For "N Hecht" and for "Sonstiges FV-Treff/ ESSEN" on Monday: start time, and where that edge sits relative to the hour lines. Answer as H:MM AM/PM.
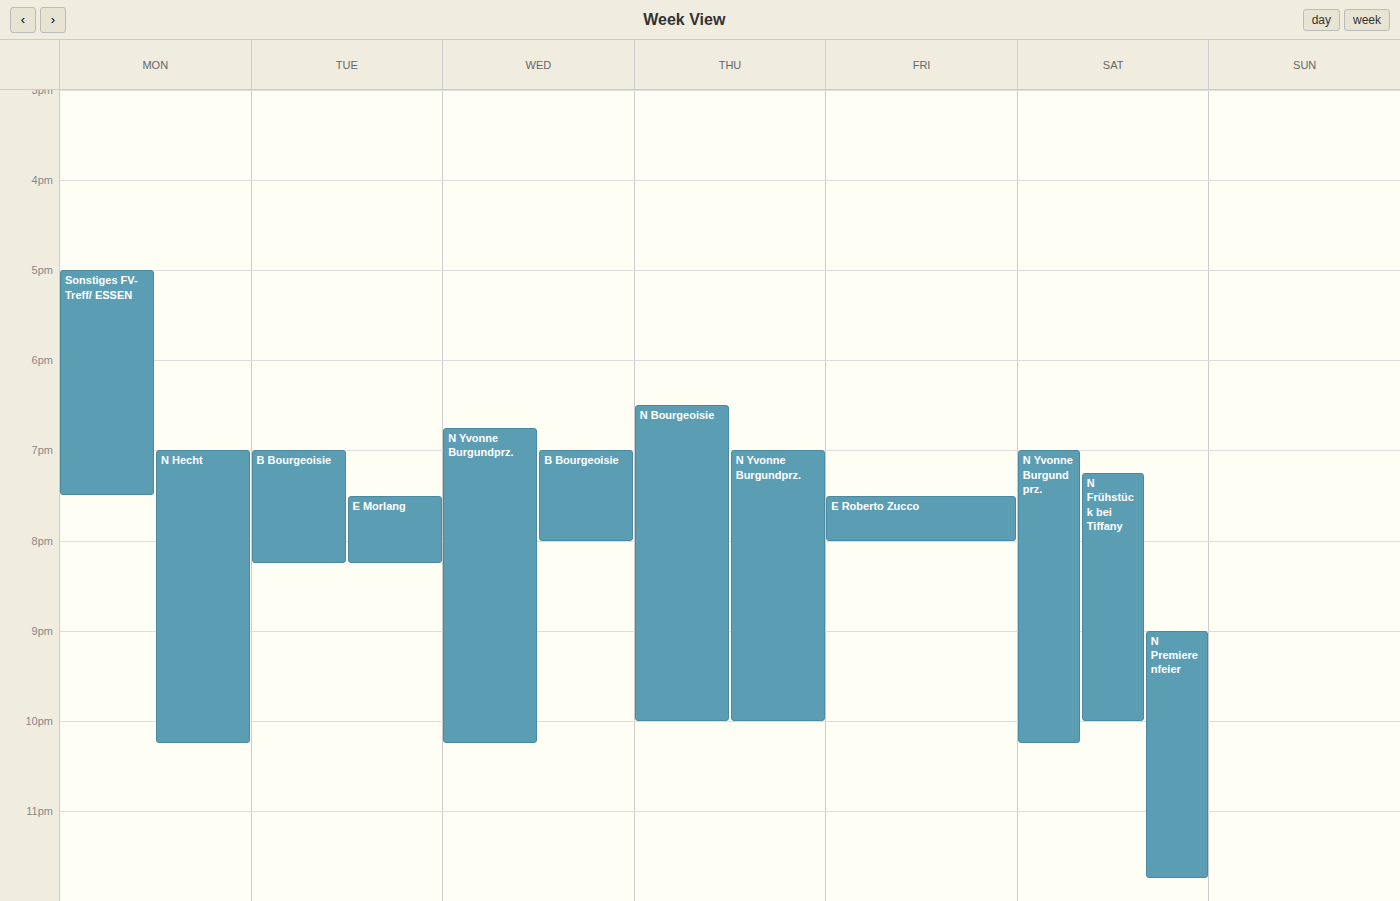
"N Hecht": 7:00 PM, exactly on the 7 PM line. "Sonstiges FV-Treff/ ESSEN": 5:00 PM, exactly on the 5 PM line.